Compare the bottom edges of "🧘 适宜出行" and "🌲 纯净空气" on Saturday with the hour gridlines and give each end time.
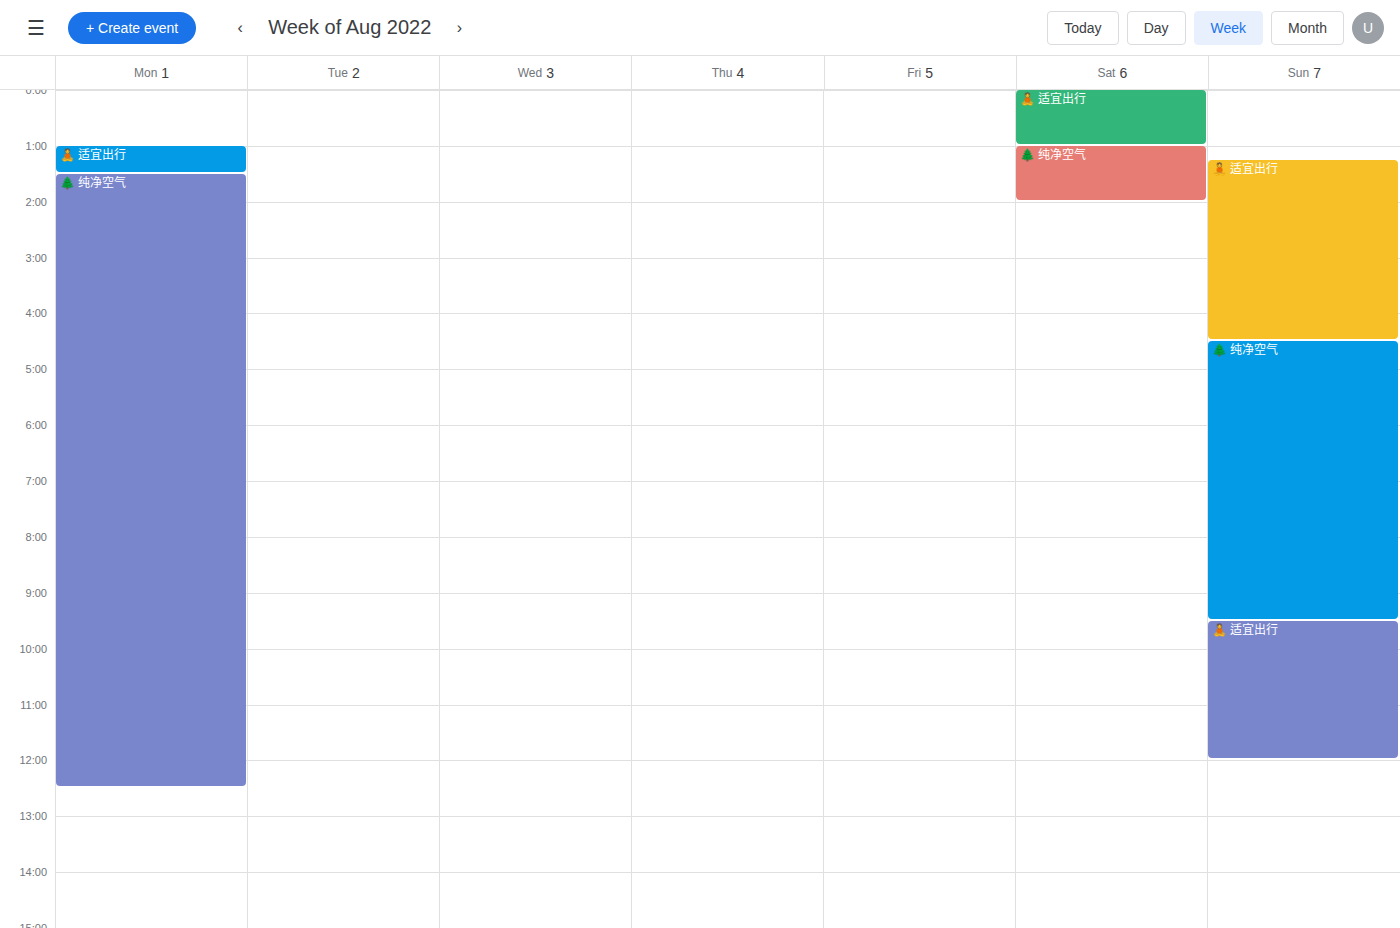
"🧘 适宜出行": 1:00 AM, exactly on the 1 AM line. "🌲 纯净空气": 2:00 AM, exactly on the 2 AM line.